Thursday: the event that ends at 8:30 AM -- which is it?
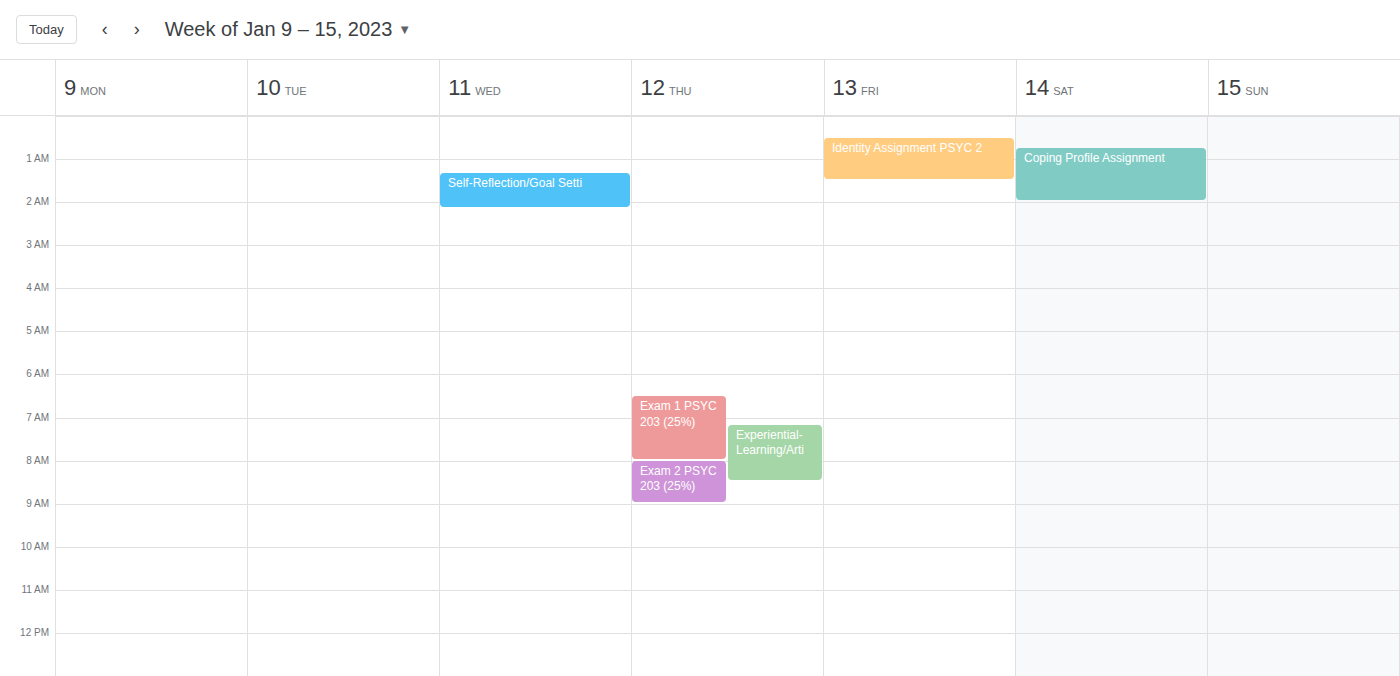
"Experiential-Learning/Arti"